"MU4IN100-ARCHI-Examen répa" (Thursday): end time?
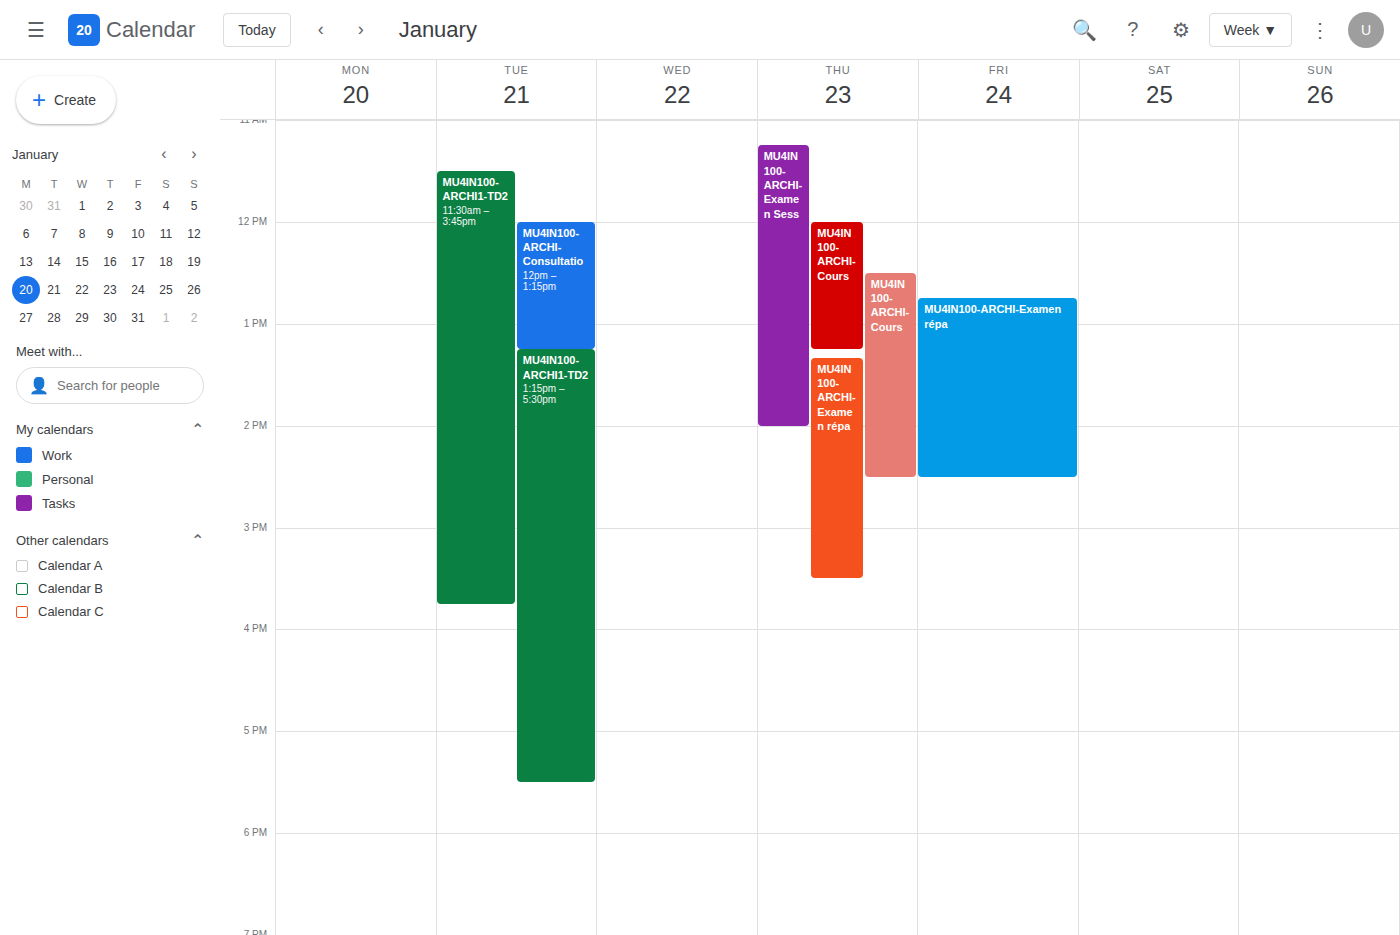
3:30 PM